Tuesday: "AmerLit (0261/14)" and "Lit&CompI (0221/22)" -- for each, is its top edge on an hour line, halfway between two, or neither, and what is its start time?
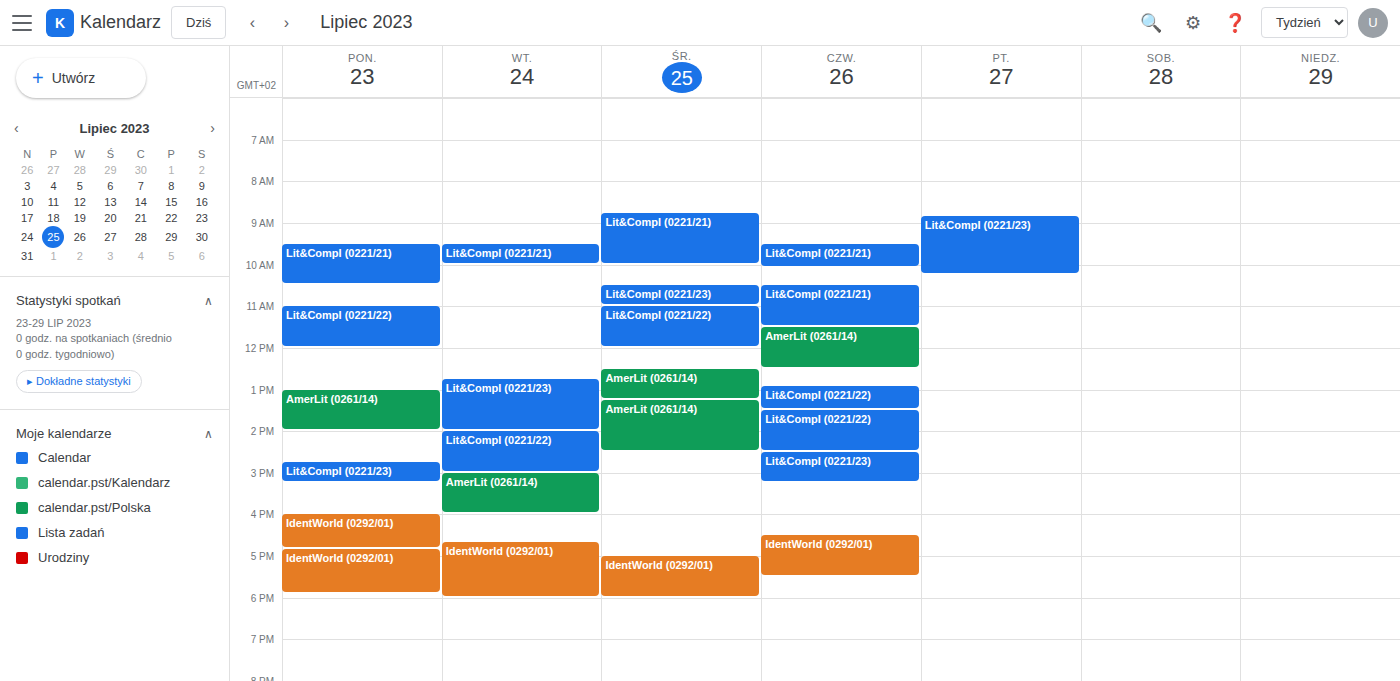
"AmerLit (0261/14)": 3:00 PM, exactly on the 3 PM line. "Lit&CompI (0221/22)": 2:00 PM, exactly on the 2 PM line.